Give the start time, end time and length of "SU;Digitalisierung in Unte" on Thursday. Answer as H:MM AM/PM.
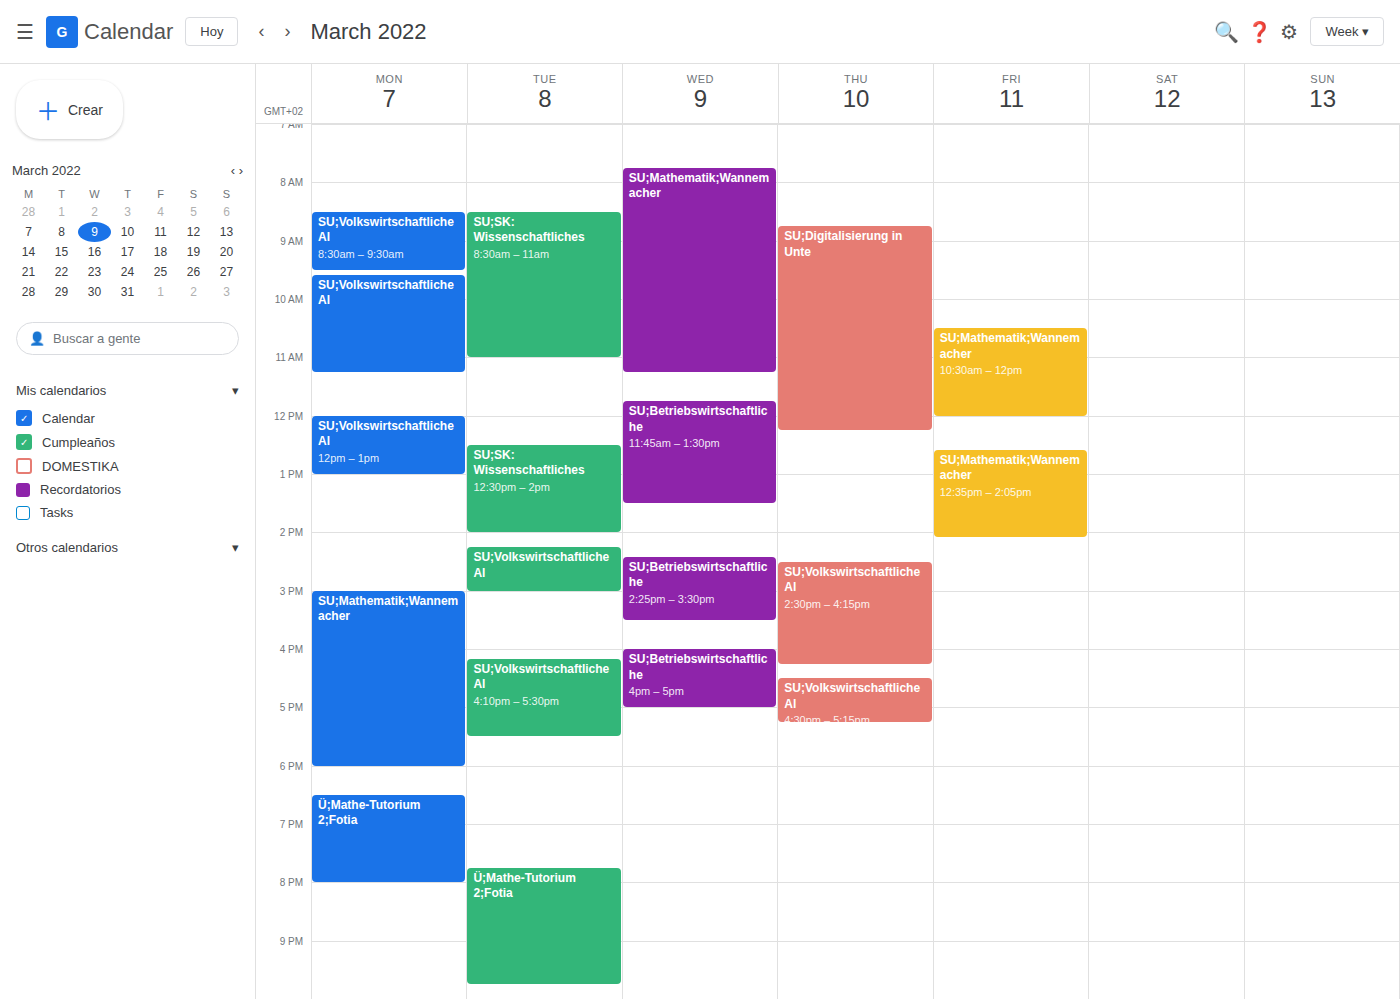
8:45 AM to 12:15 PM, 3 hours 30 minutes